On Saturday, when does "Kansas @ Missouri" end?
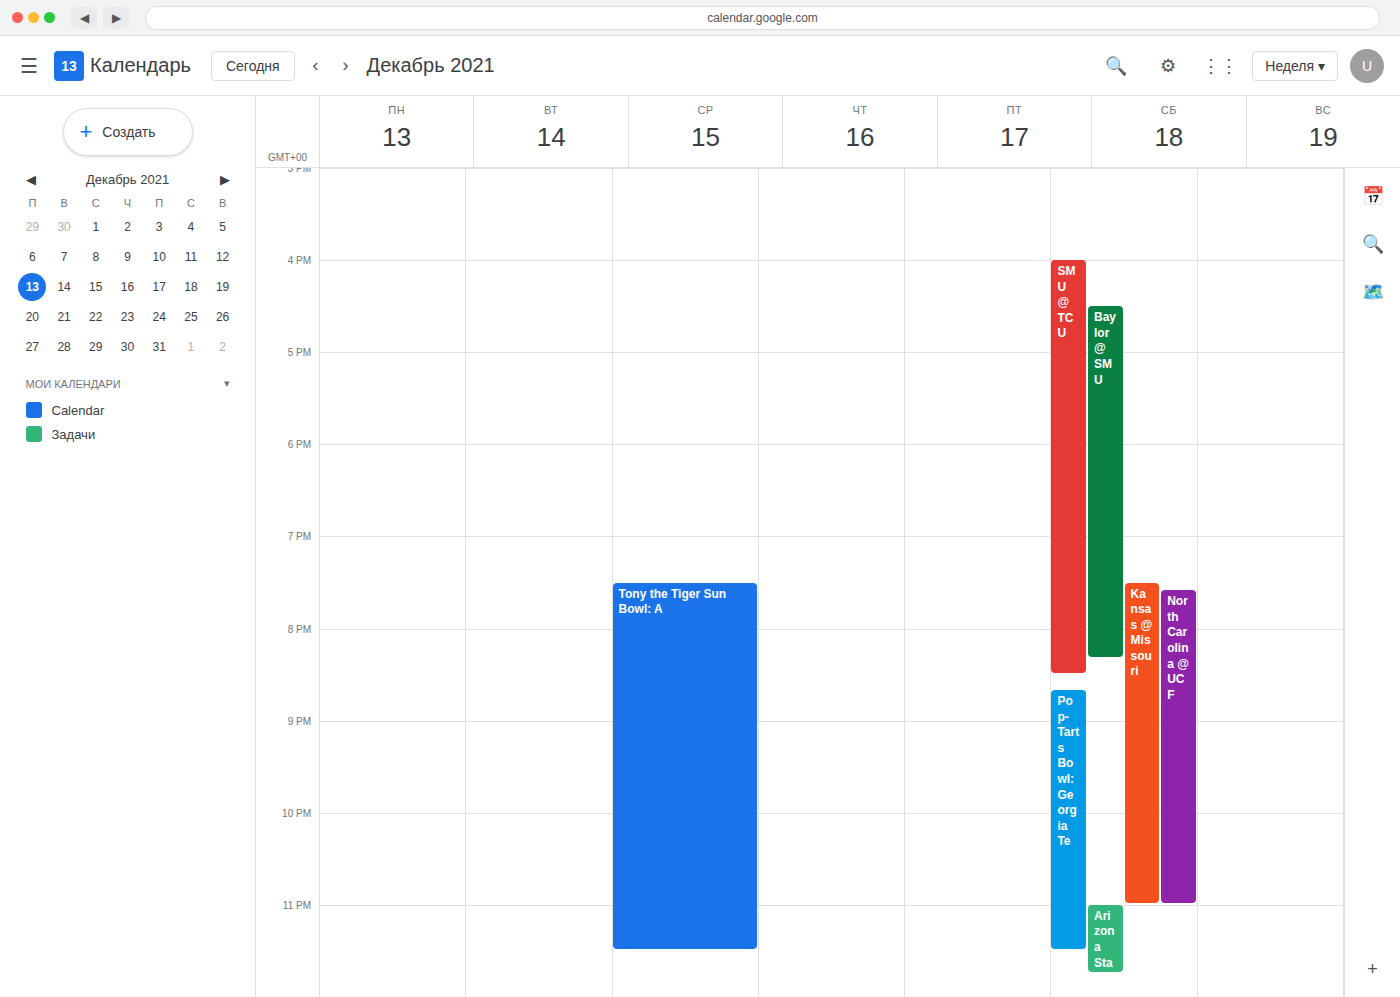
11:00 PM